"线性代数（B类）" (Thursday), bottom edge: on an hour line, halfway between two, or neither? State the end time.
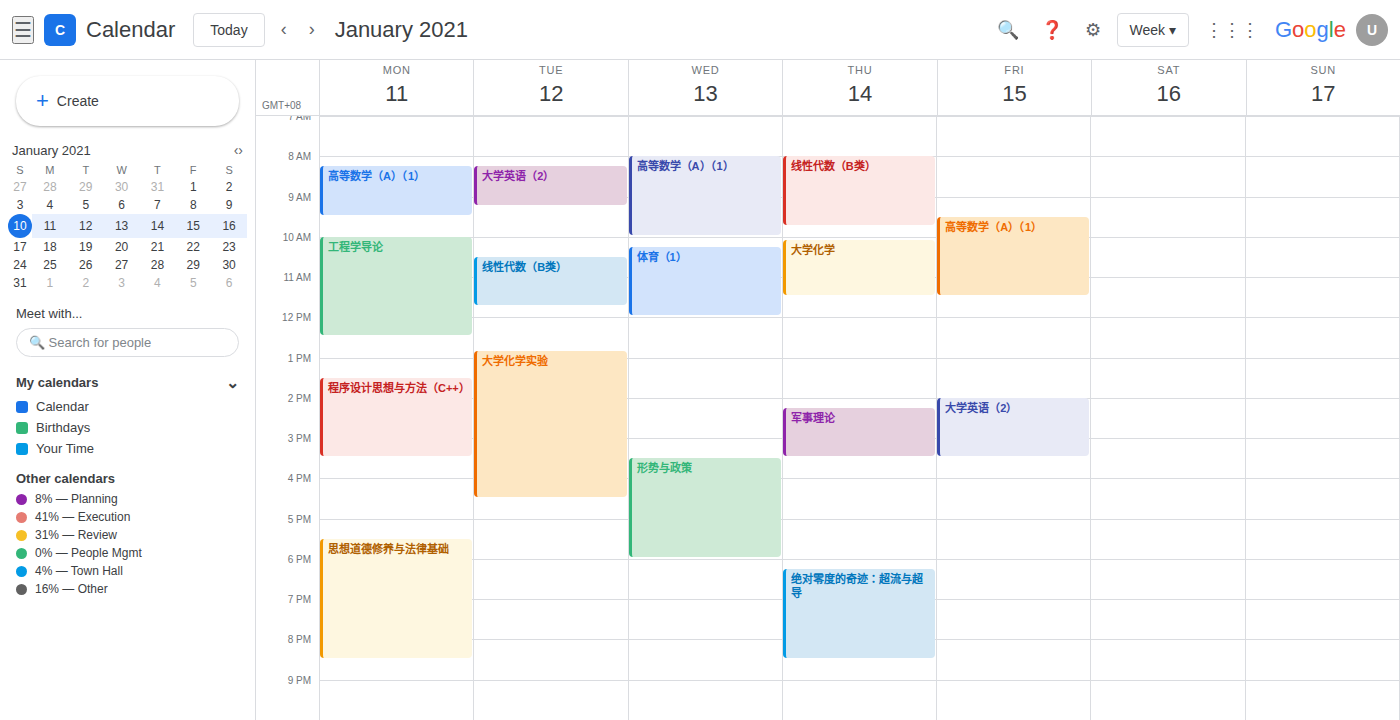
9:45 AM -- neither: three quarters of the way from the 9 AM line to the 10 AM line.